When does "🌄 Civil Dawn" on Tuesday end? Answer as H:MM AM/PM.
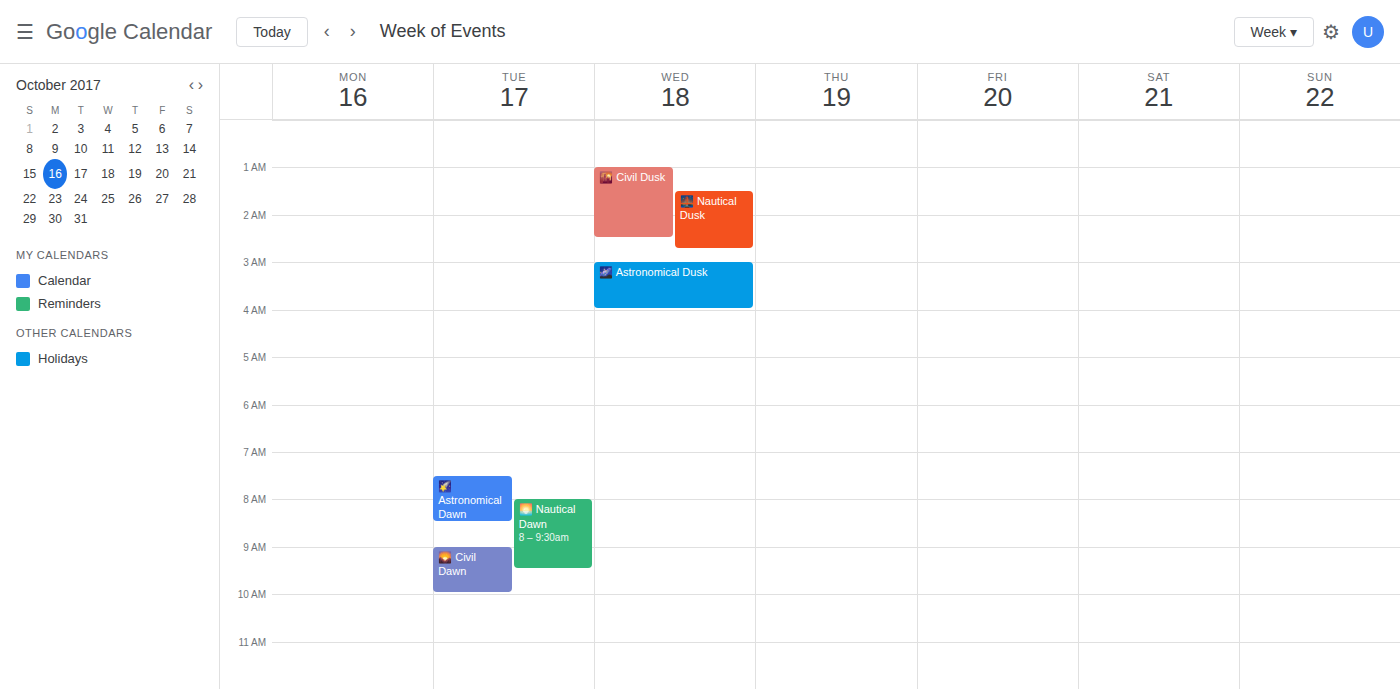
10:00 AM